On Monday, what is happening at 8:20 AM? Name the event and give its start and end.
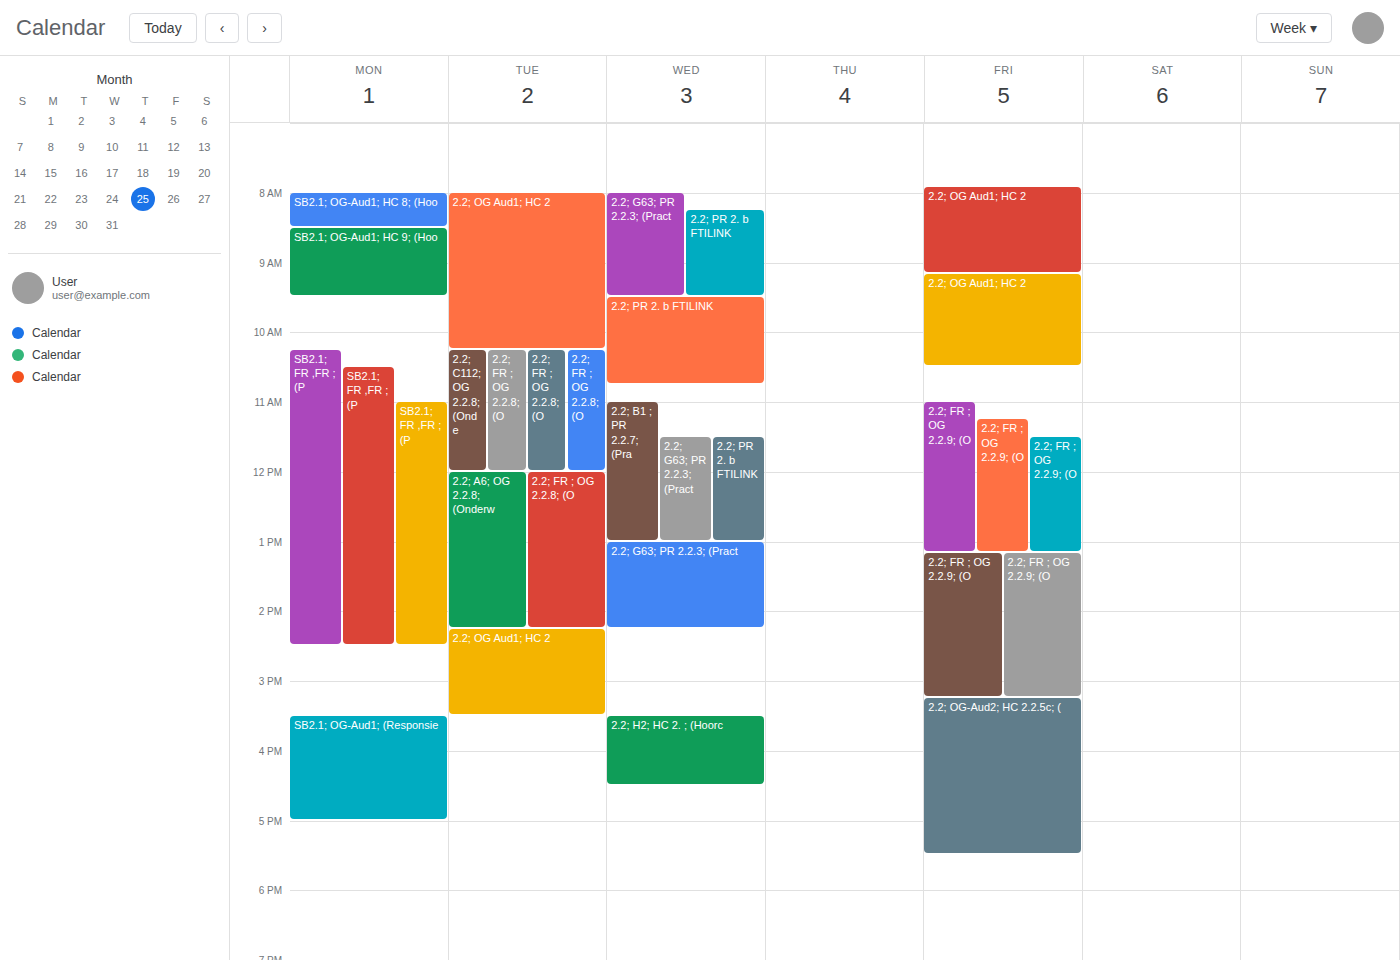
"SB2.1; OG-Aud1; HC 8; (Hoo", 8:00 AM to 8:30 AM